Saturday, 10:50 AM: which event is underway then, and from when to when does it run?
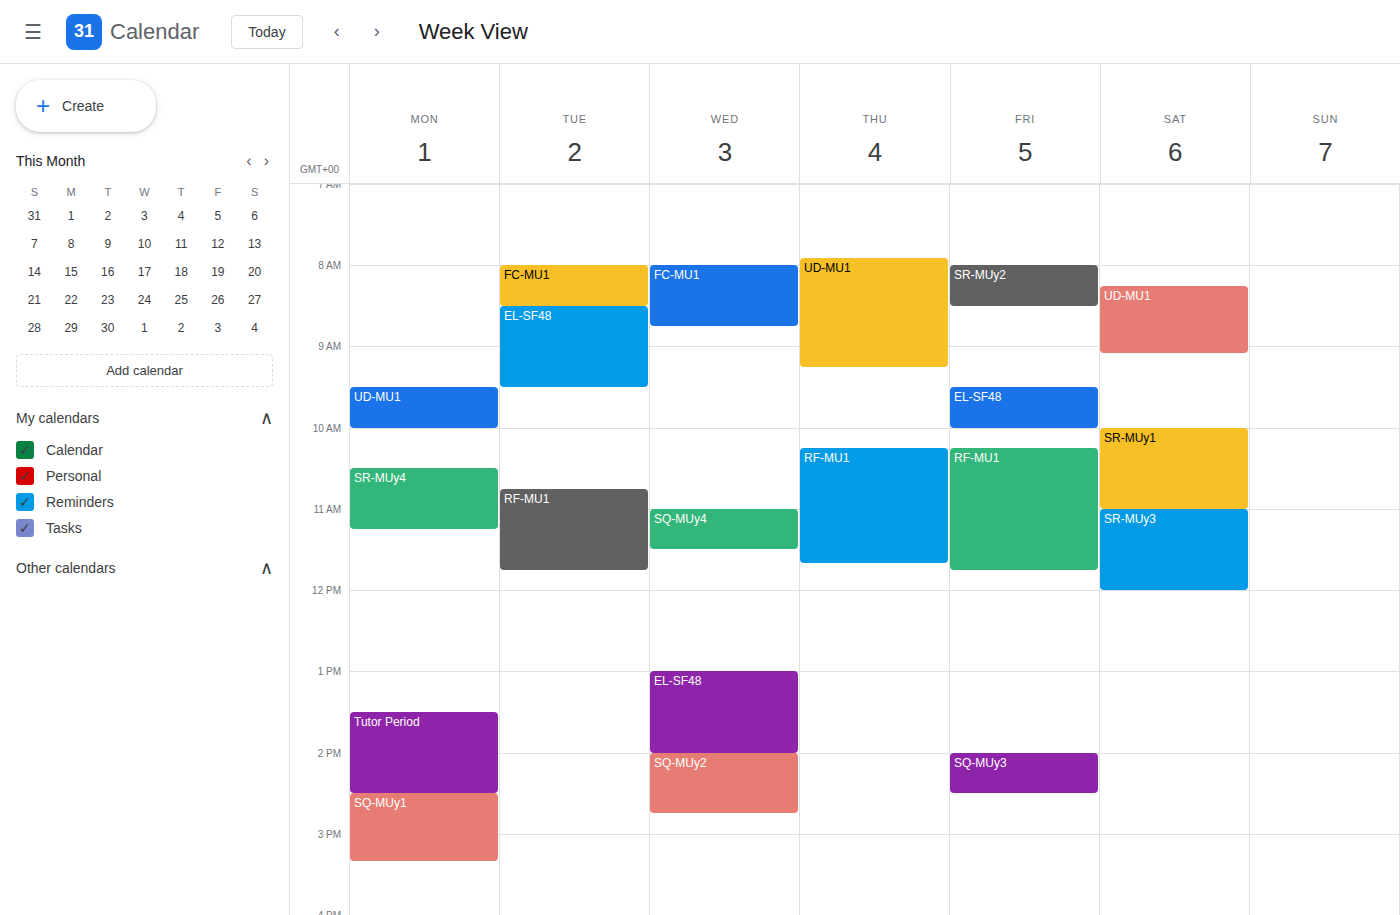
"SR-MUy1", 10:00 AM to 11:00 AM